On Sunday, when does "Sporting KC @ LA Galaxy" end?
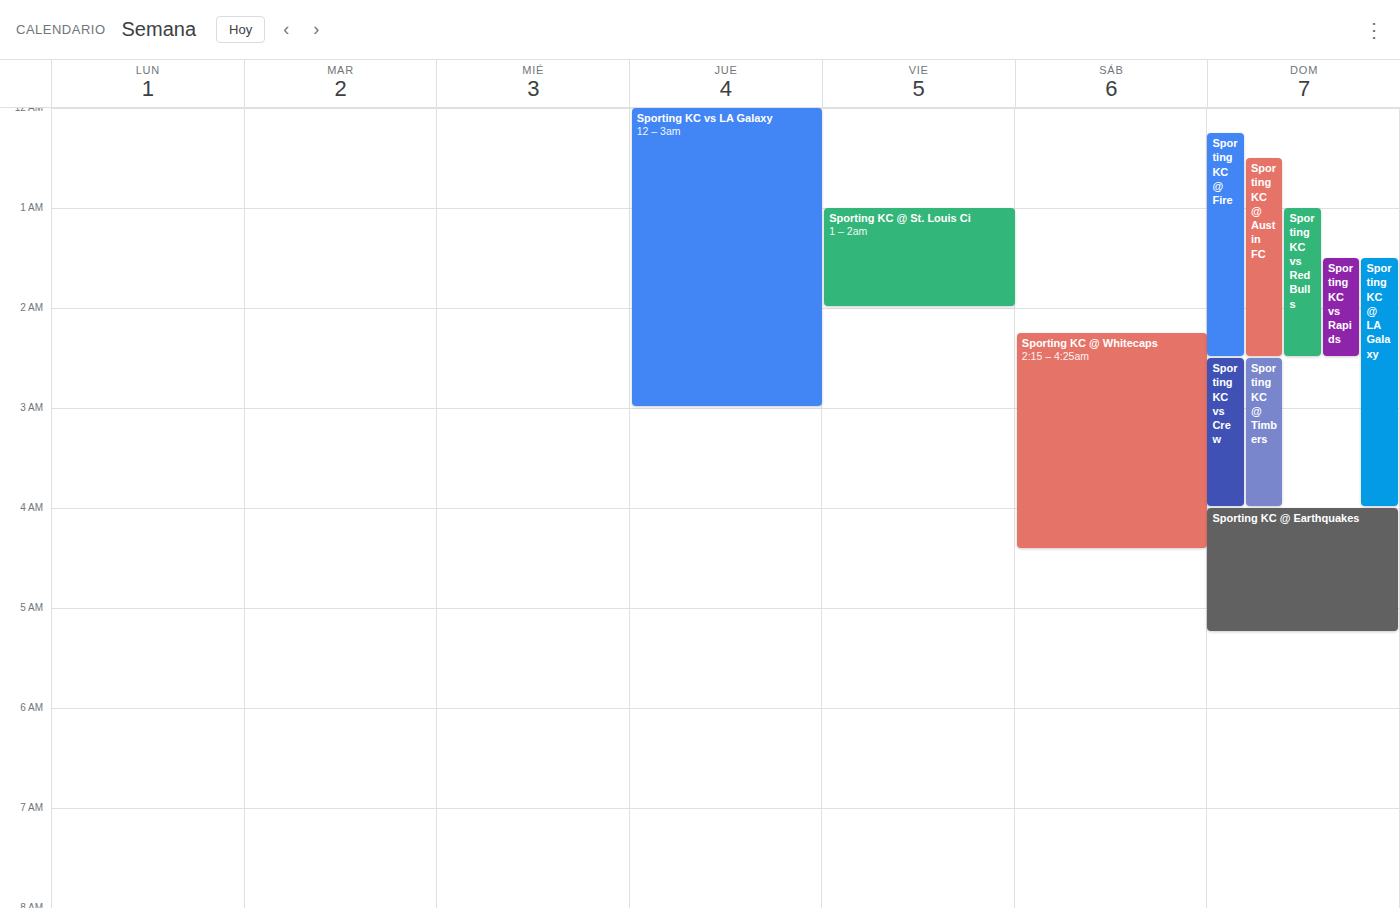
4:00 AM